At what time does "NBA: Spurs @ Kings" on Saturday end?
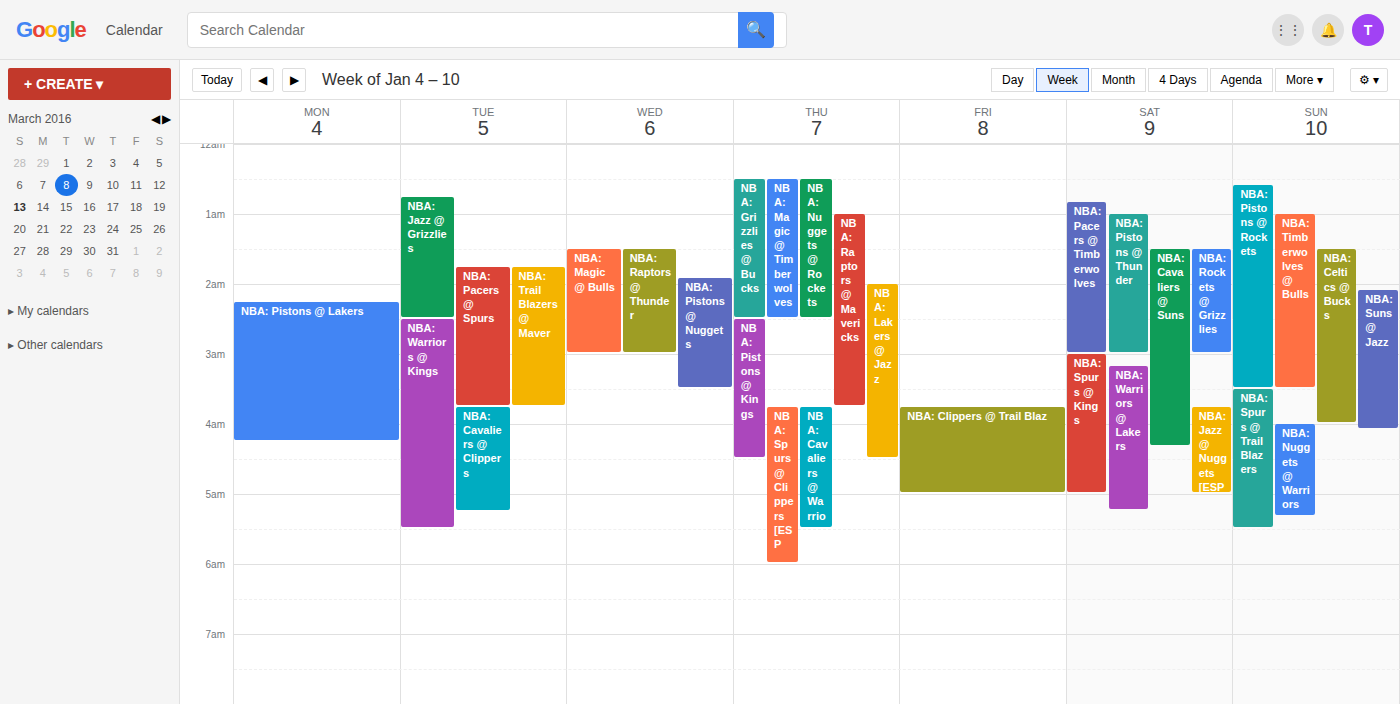
5:00 AM